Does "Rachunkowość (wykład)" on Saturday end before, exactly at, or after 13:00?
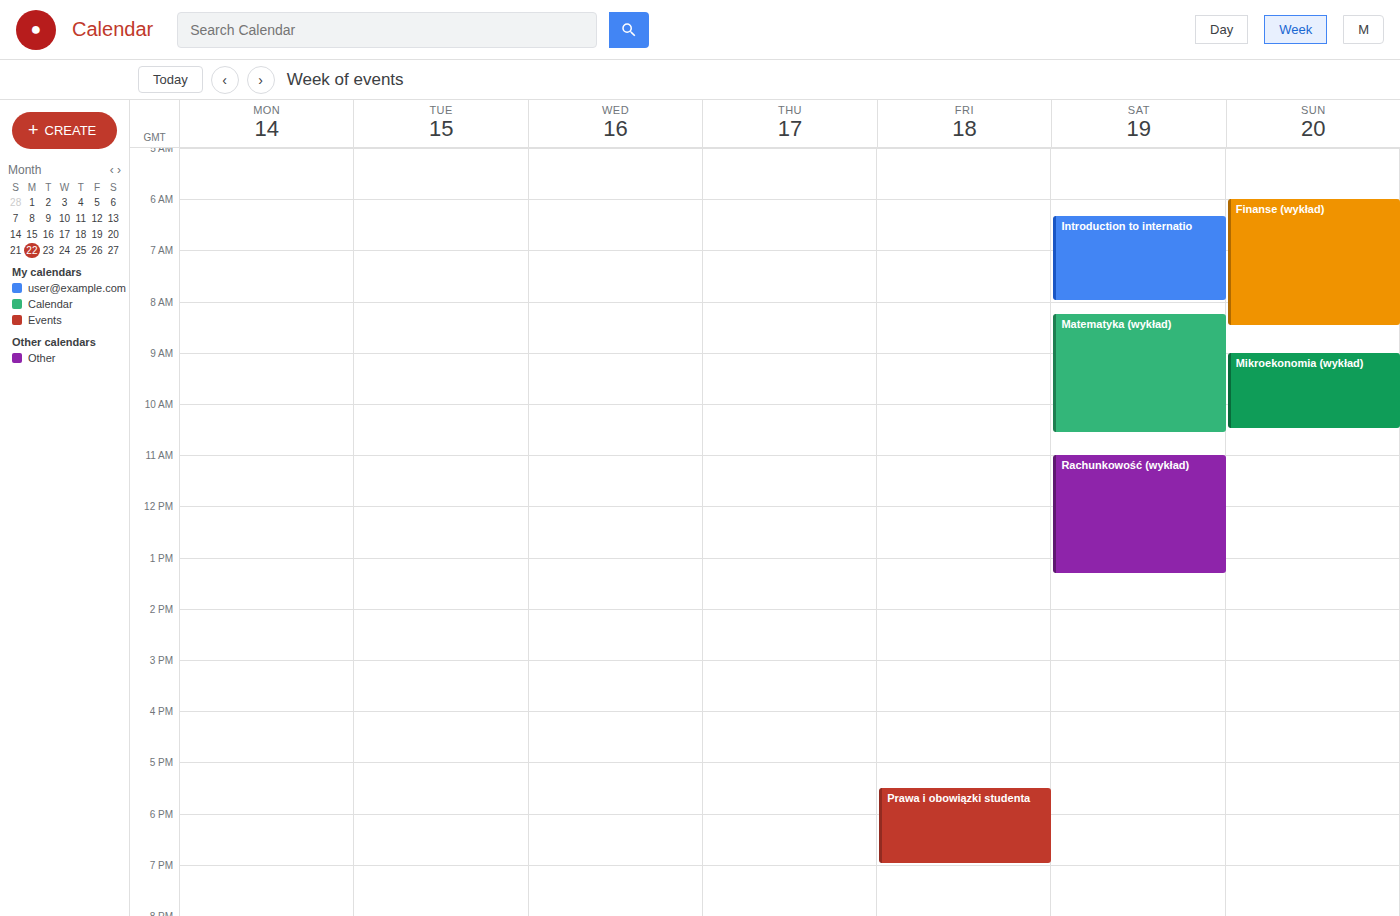
13:20 -- after 13:00, 20 minutes below the 13:00 line.